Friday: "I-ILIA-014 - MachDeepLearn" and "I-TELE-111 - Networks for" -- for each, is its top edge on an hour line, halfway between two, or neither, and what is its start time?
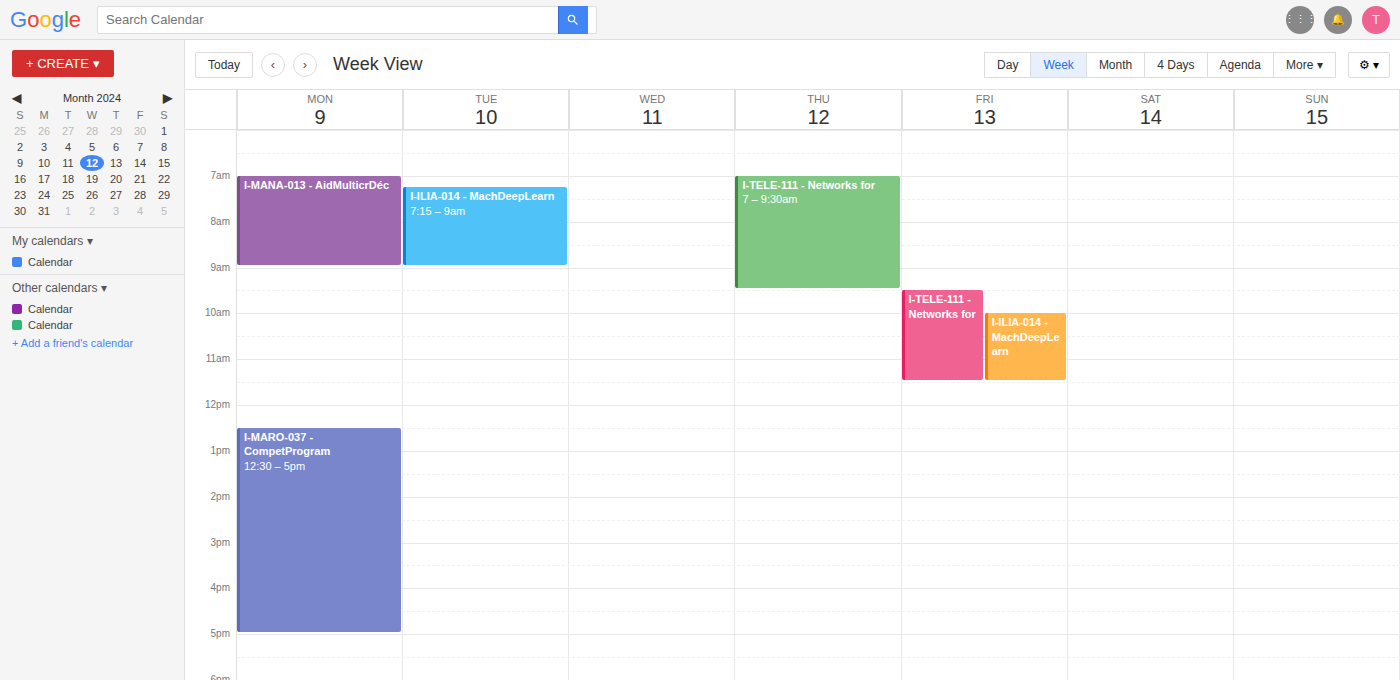
"I-ILIA-014 - MachDeepLearn": 10:00 AM, exactly on the 10 AM line. "I-TELE-111 - Networks for": 9:30 AM, halfway between the 9 AM and 10 AM lines.